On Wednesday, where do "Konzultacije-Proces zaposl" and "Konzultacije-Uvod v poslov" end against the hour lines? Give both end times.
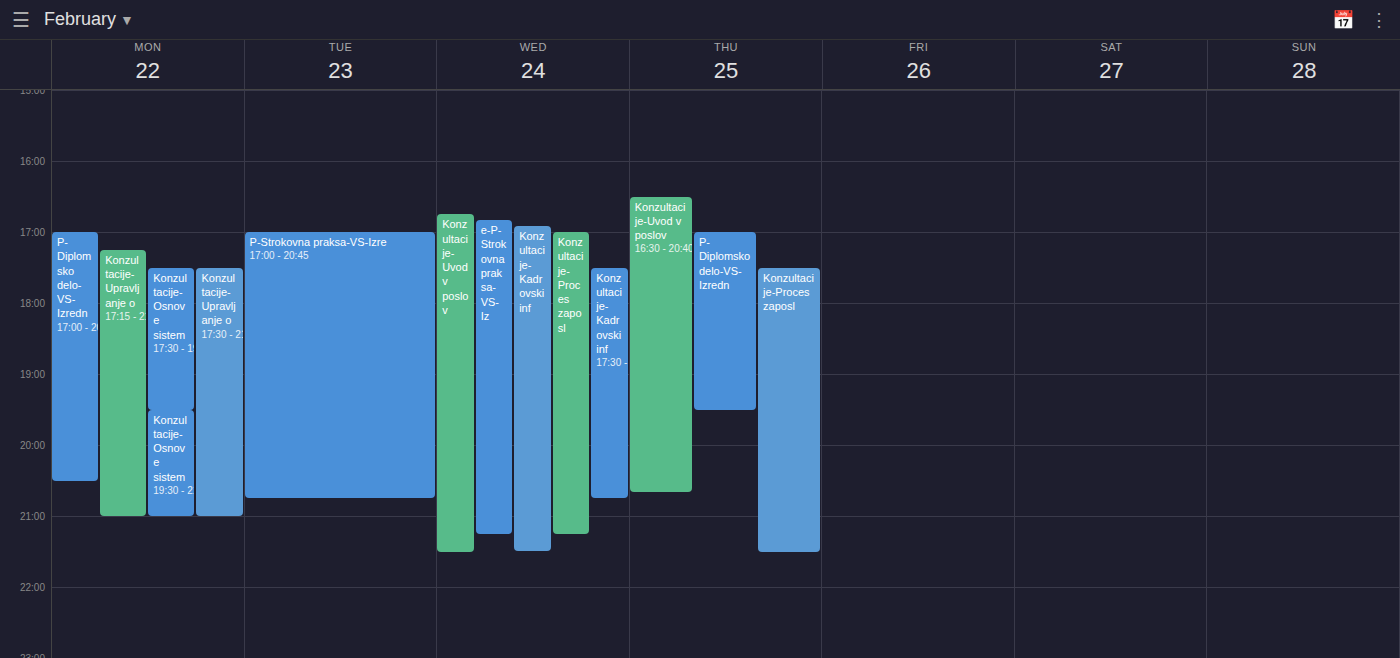
"Konzultacije-Proces zaposl": 21:15, neither: a quarter of the way from the 21:00 line to the 22:00 line. "Konzultacije-Uvod v poslov": 21:30, halfway between the 21:00 and 22:00 lines.